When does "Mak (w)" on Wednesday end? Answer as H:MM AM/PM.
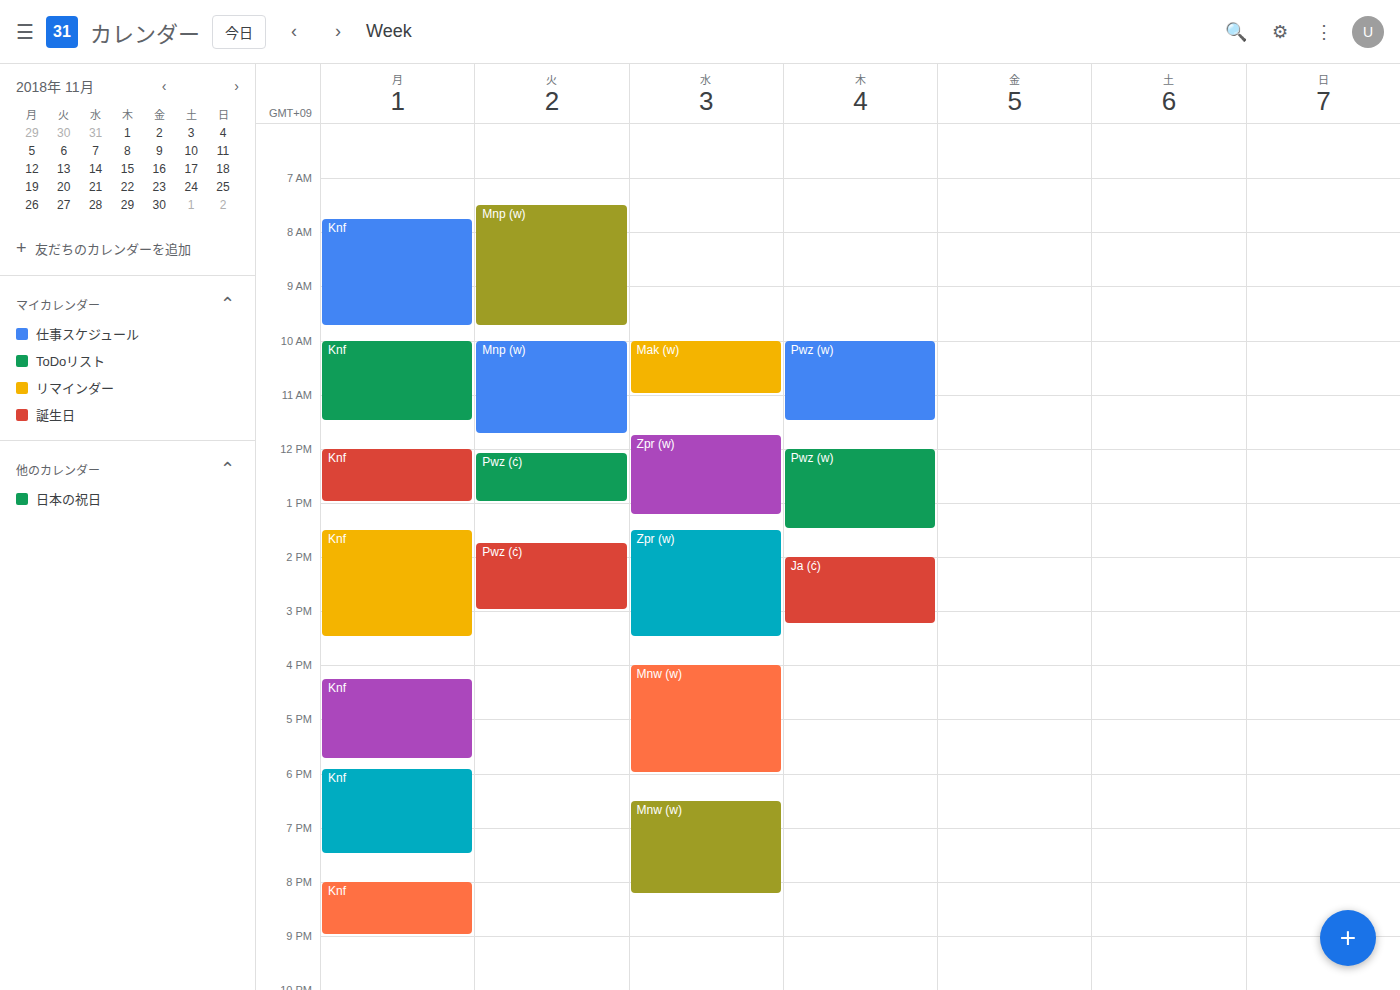
11:00 AM